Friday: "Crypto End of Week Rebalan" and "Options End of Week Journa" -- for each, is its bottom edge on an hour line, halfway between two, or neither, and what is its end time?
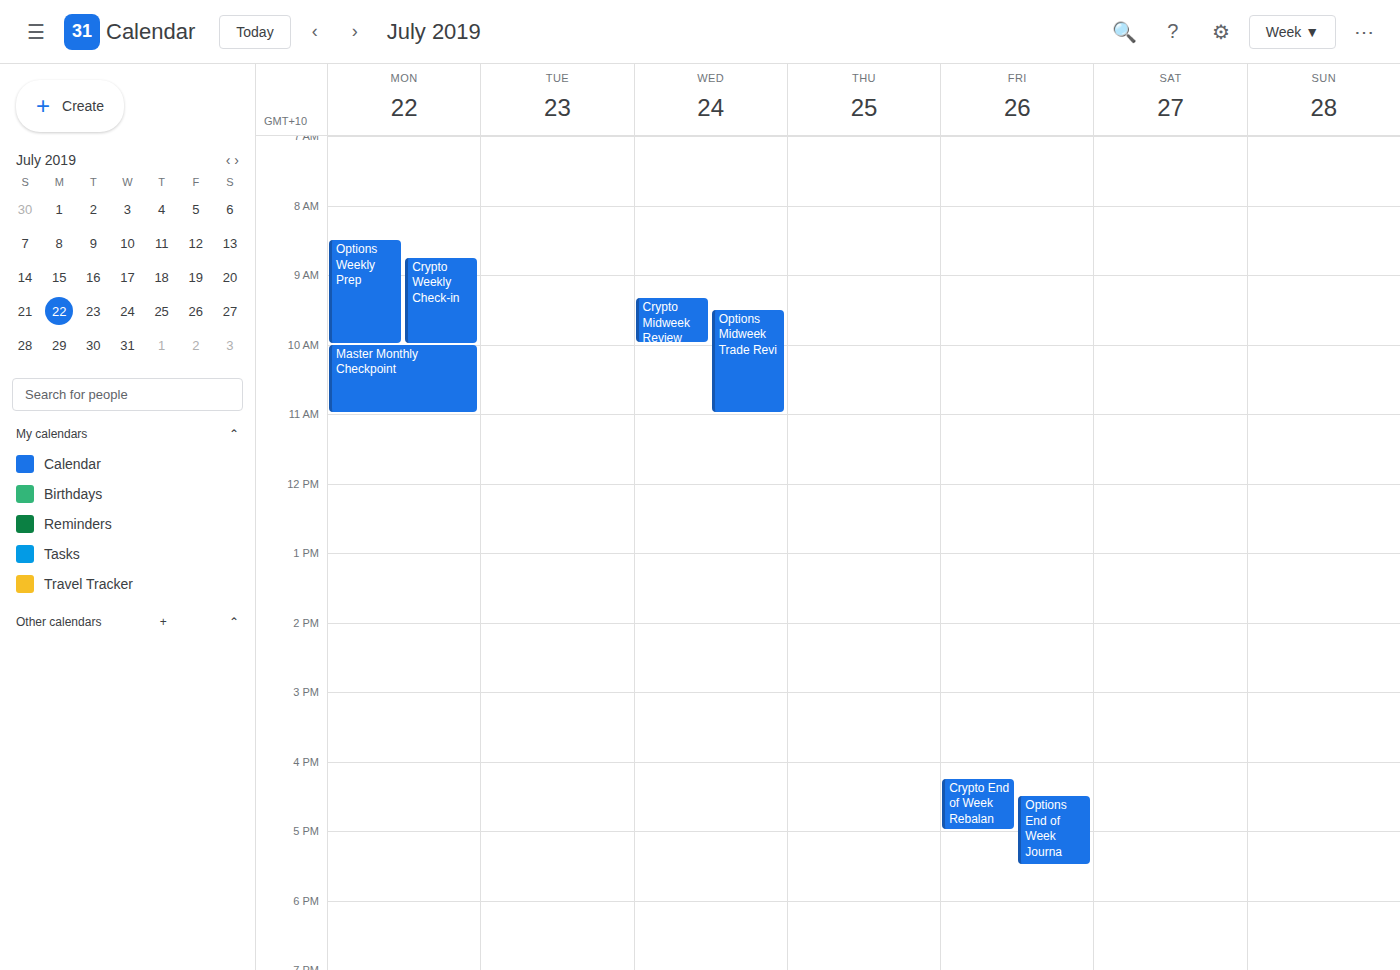
"Crypto End of Week Rebalan": 5:00 PM, exactly on the 5 PM line. "Options End of Week Journa": 5:30 PM, halfway between the 5 PM and 6 PM lines.